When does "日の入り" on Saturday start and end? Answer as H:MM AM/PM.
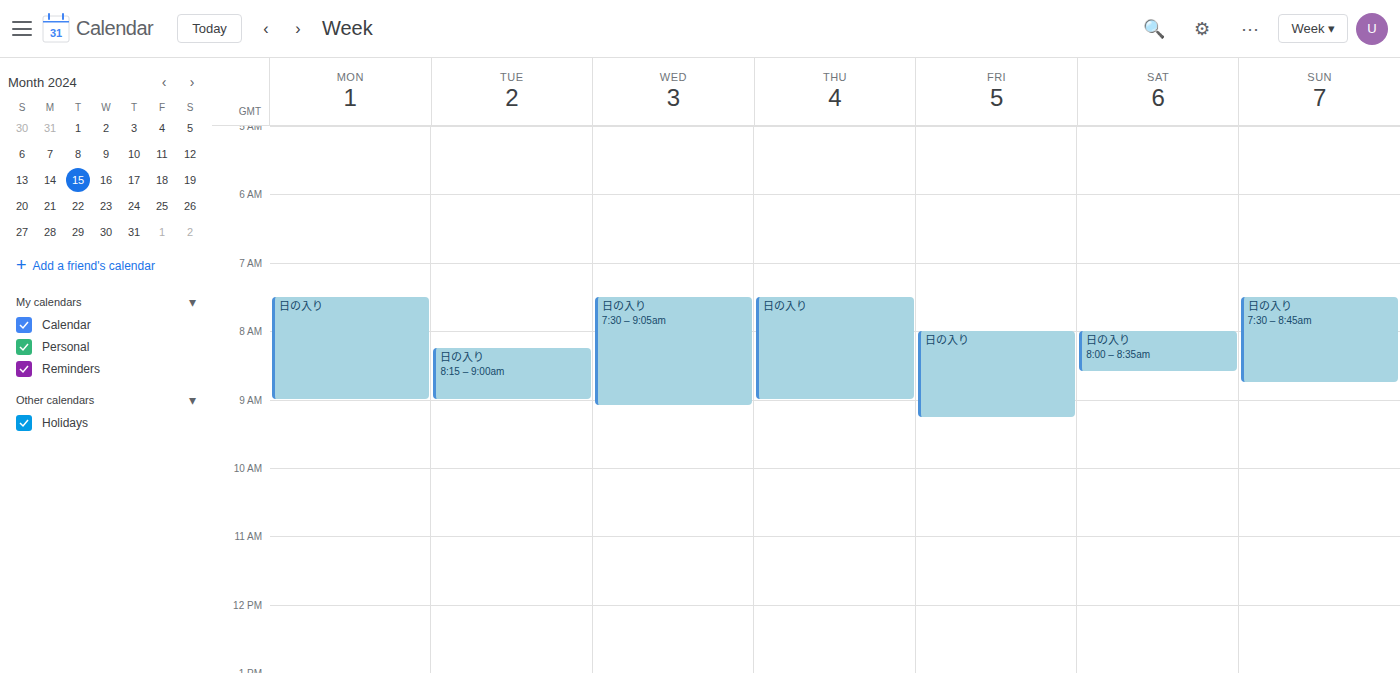
8:00 AM to 8:35 AM